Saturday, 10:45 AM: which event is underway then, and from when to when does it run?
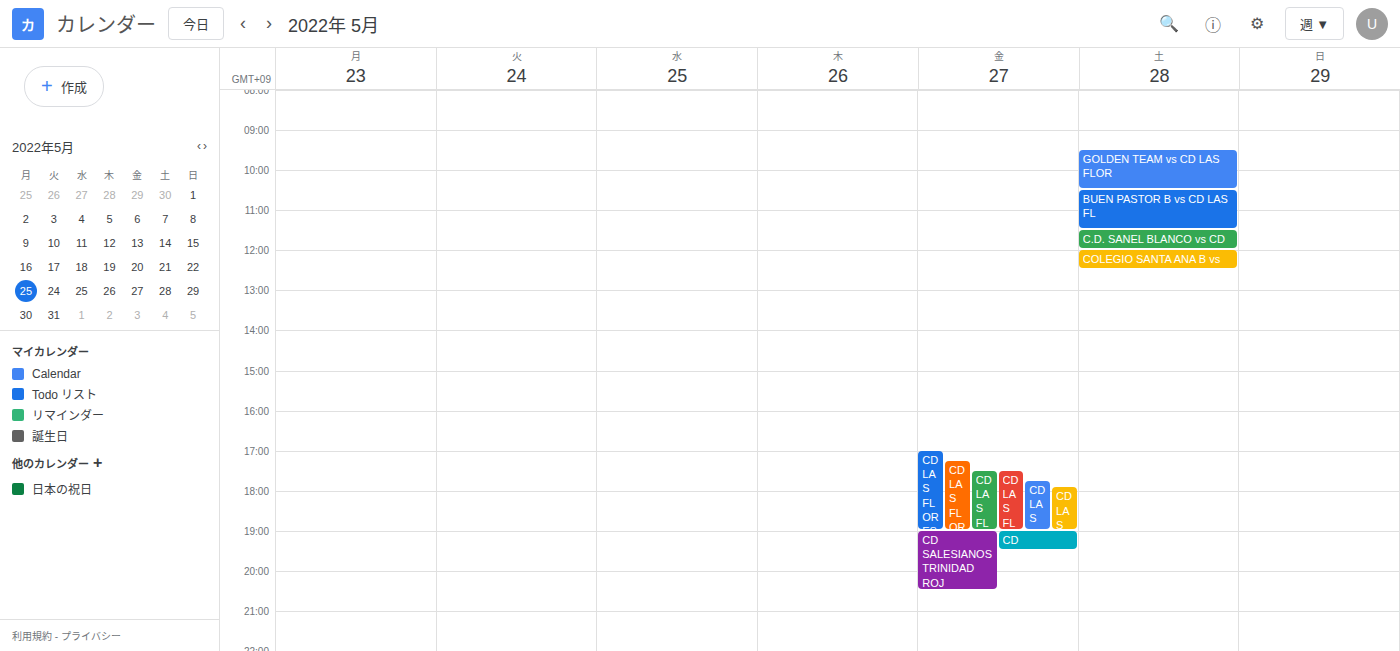
"BUEN PASTOR B vs CD LAS FL", 10:30 AM to 11:30 AM